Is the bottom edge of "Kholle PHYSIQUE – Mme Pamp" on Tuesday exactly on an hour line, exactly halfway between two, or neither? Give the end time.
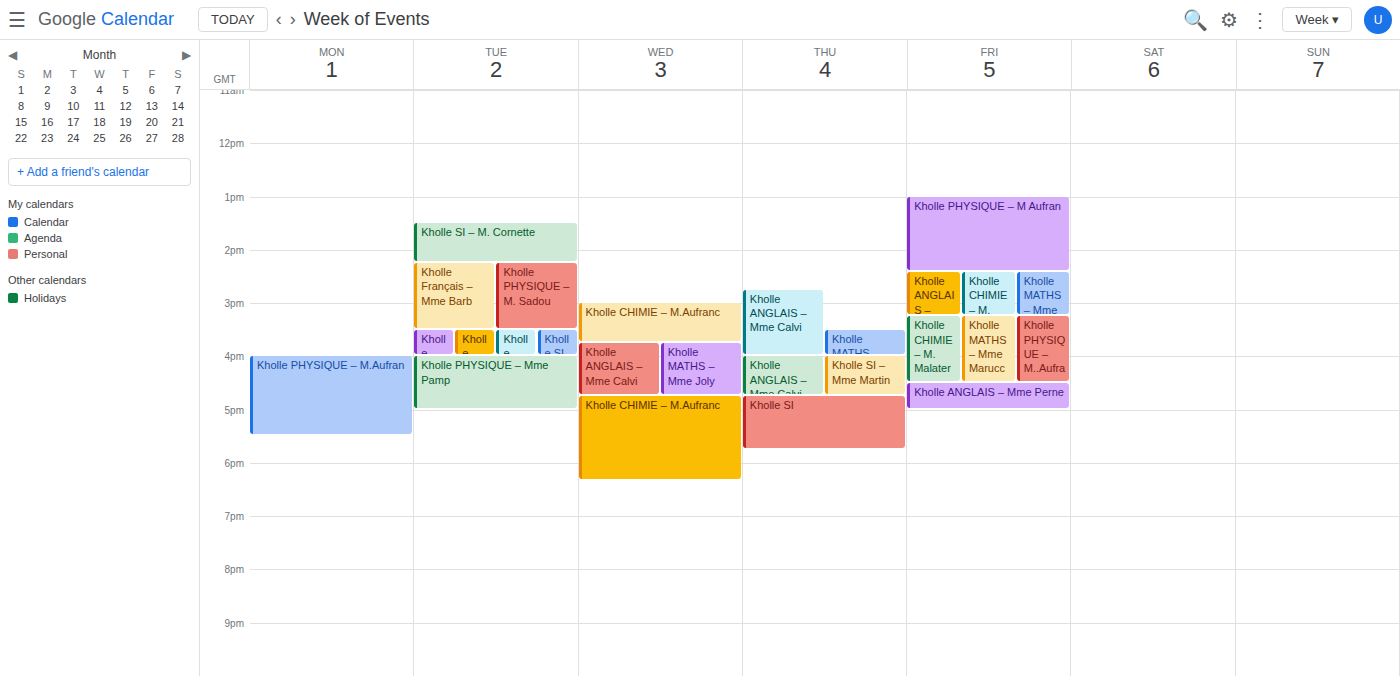
5:00 PM -- exactly on the 5 PM line.